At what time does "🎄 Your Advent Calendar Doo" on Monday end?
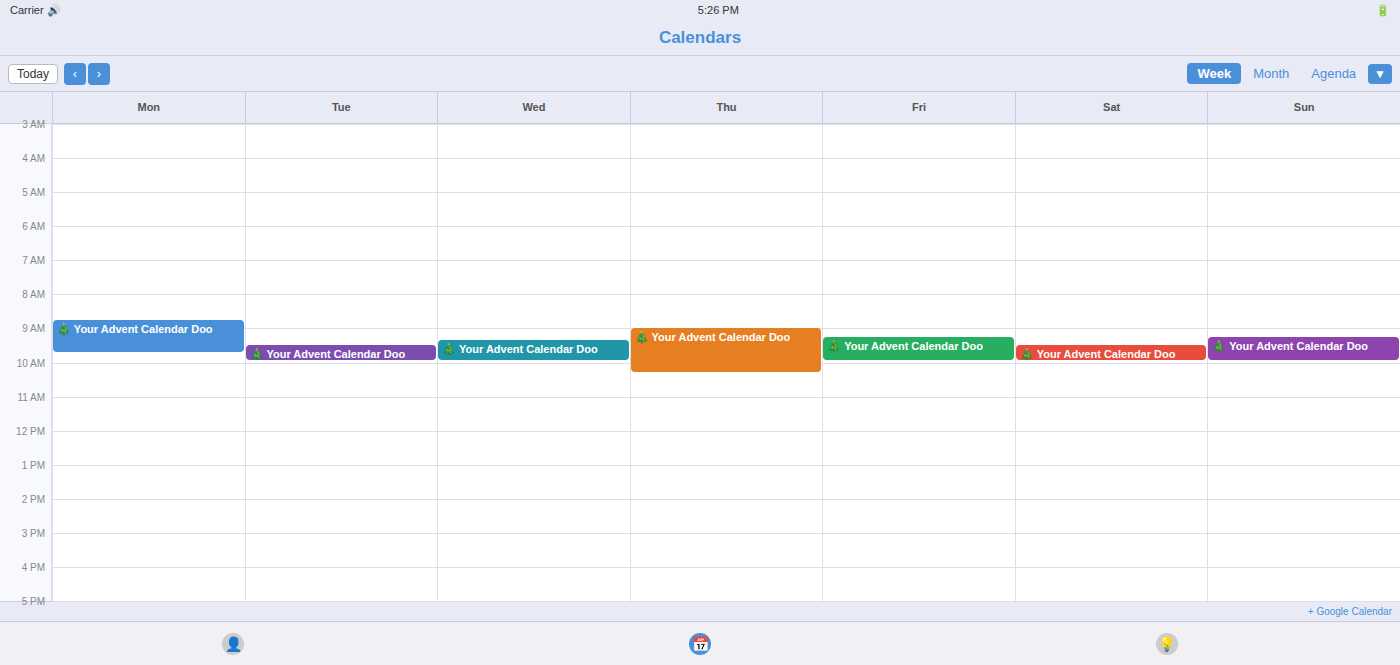
9:45 AM